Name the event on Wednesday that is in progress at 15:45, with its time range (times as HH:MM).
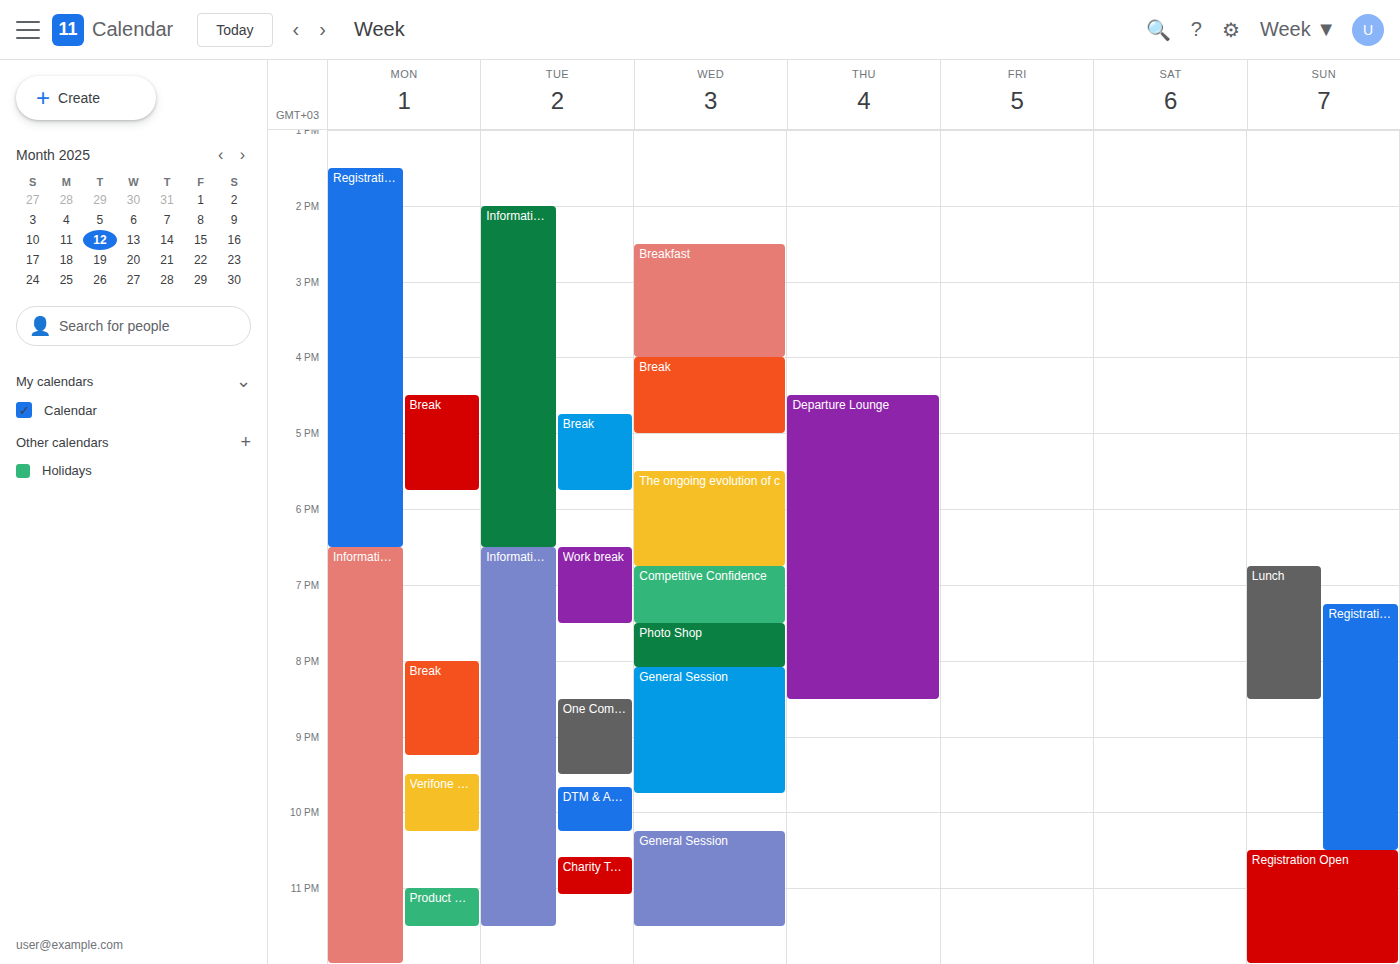
"Breakfast", 14:30 to 16:00